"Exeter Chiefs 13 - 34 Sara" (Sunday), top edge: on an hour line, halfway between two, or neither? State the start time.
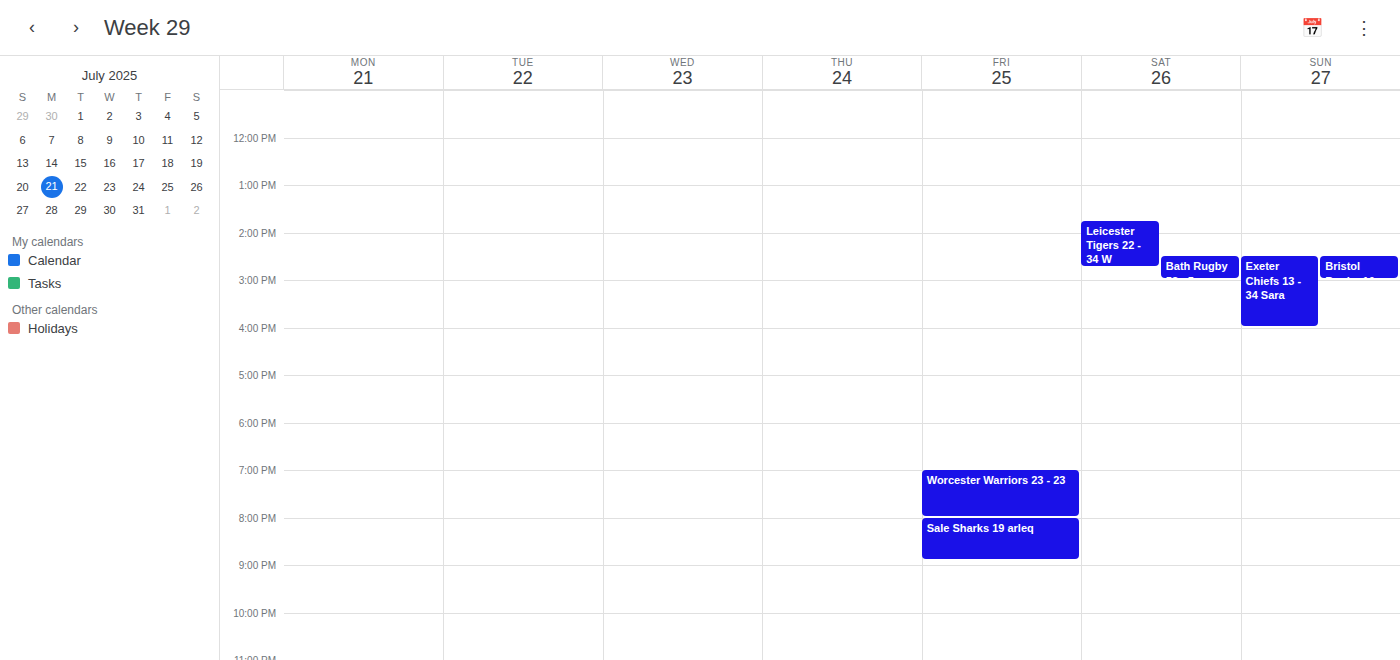
14:30 -- halfway between the 14:00 and 15:00 lines.